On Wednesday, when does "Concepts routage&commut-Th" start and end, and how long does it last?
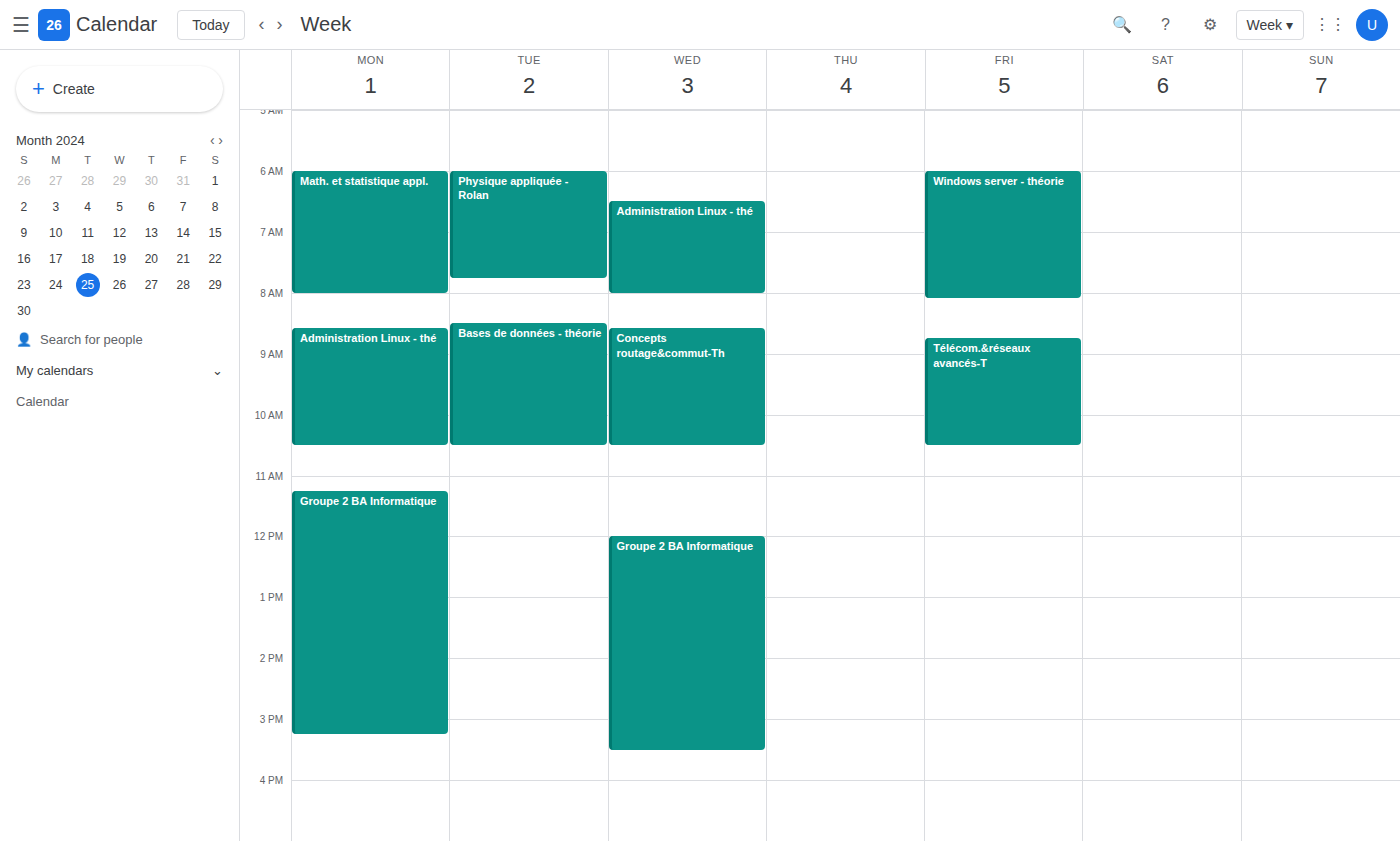
8:35 AM to 10:30 AM, 1 hour 55 minutes